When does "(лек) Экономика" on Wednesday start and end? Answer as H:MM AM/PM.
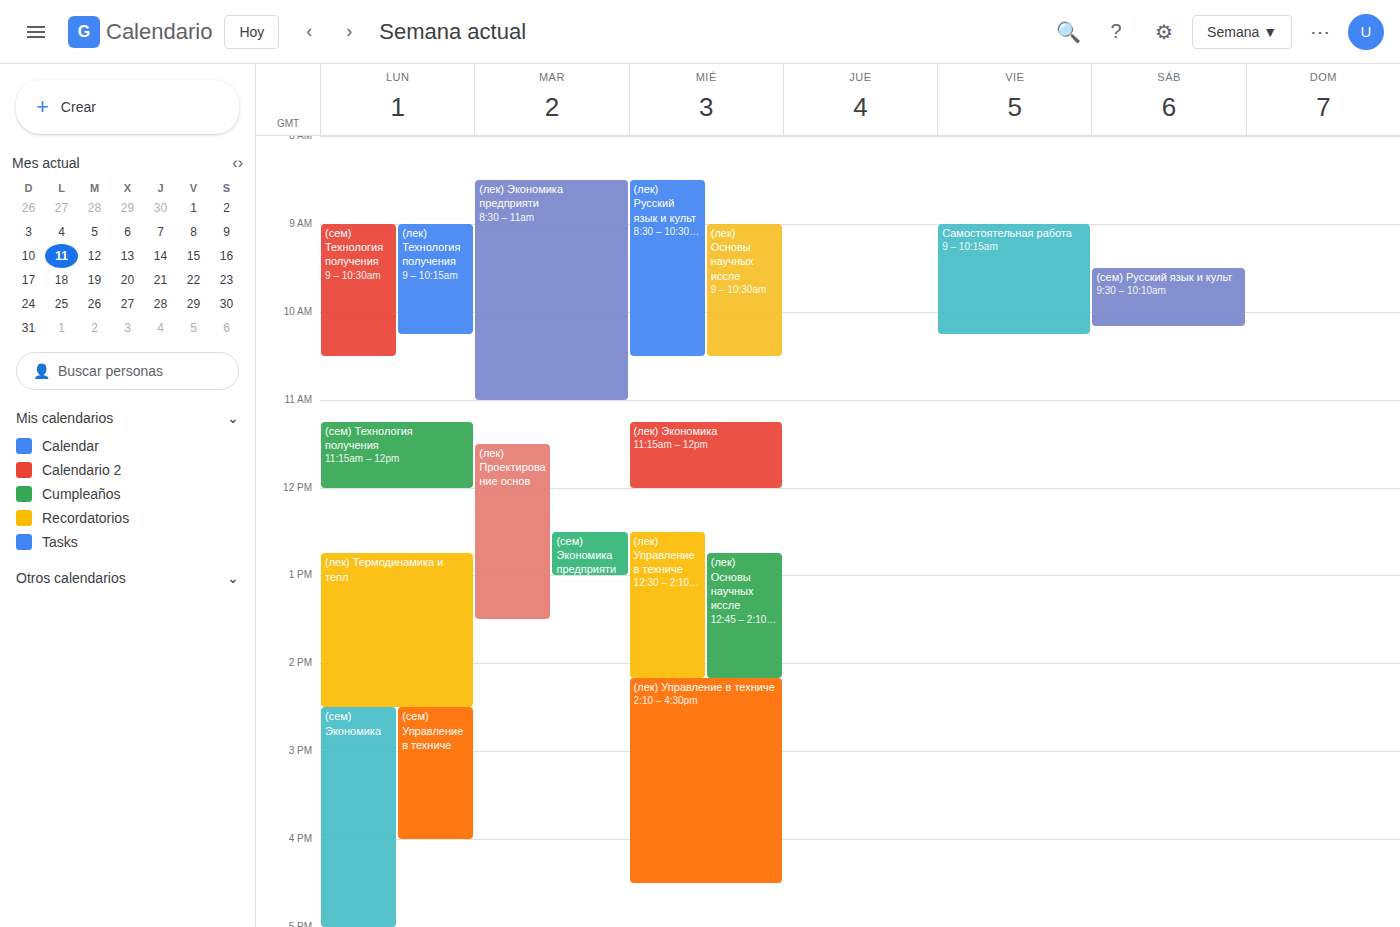
11:15 AM to 12:00 PM